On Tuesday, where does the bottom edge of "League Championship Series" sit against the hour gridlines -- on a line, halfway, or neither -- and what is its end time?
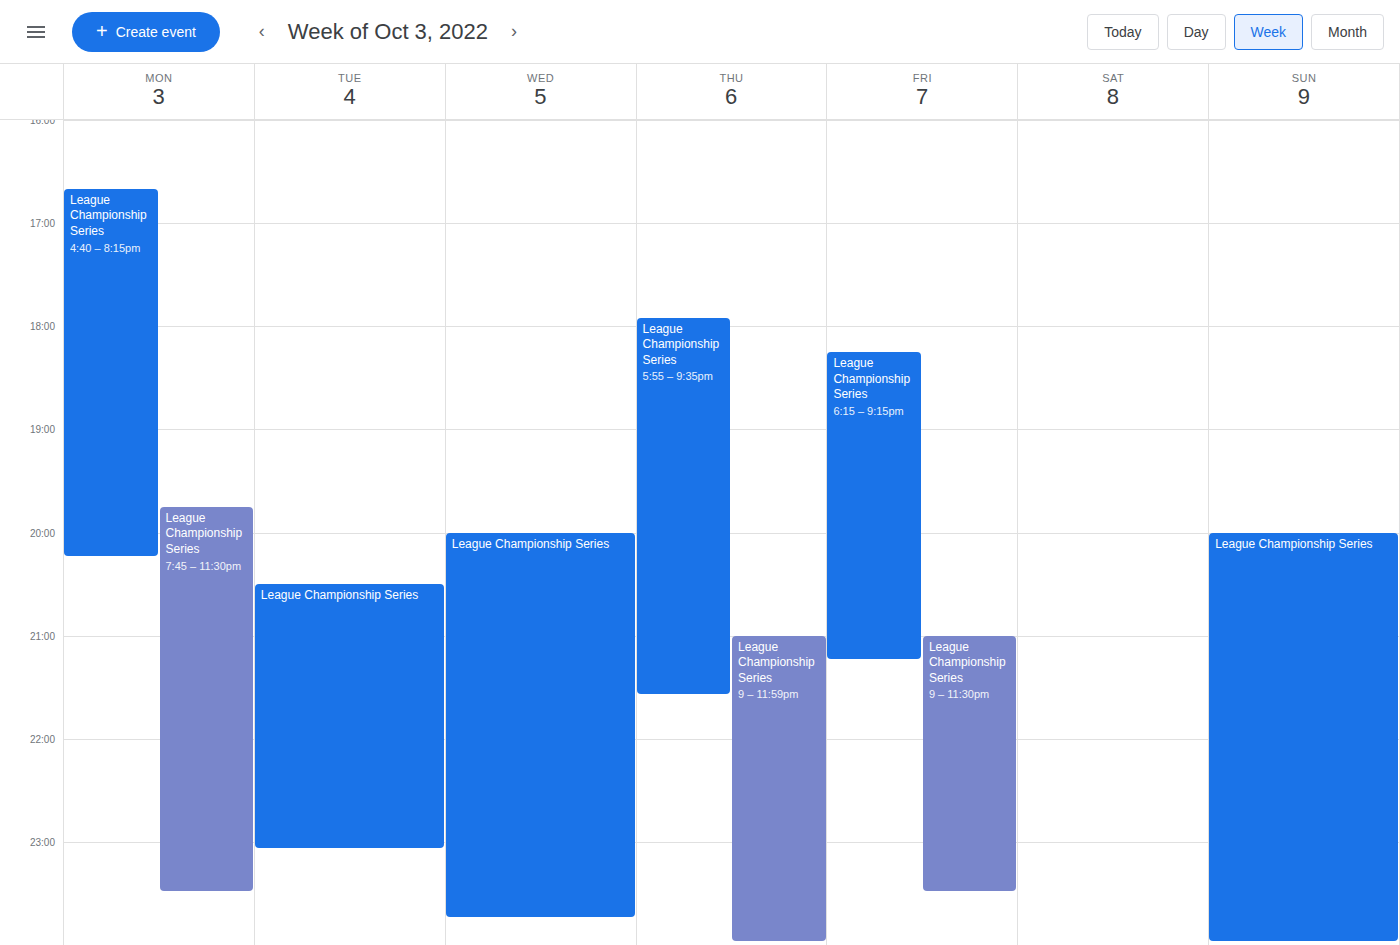
11:05 PM -- neither: 5 minutes below the 11 PM line and 55 minutes above the 12 AM line.